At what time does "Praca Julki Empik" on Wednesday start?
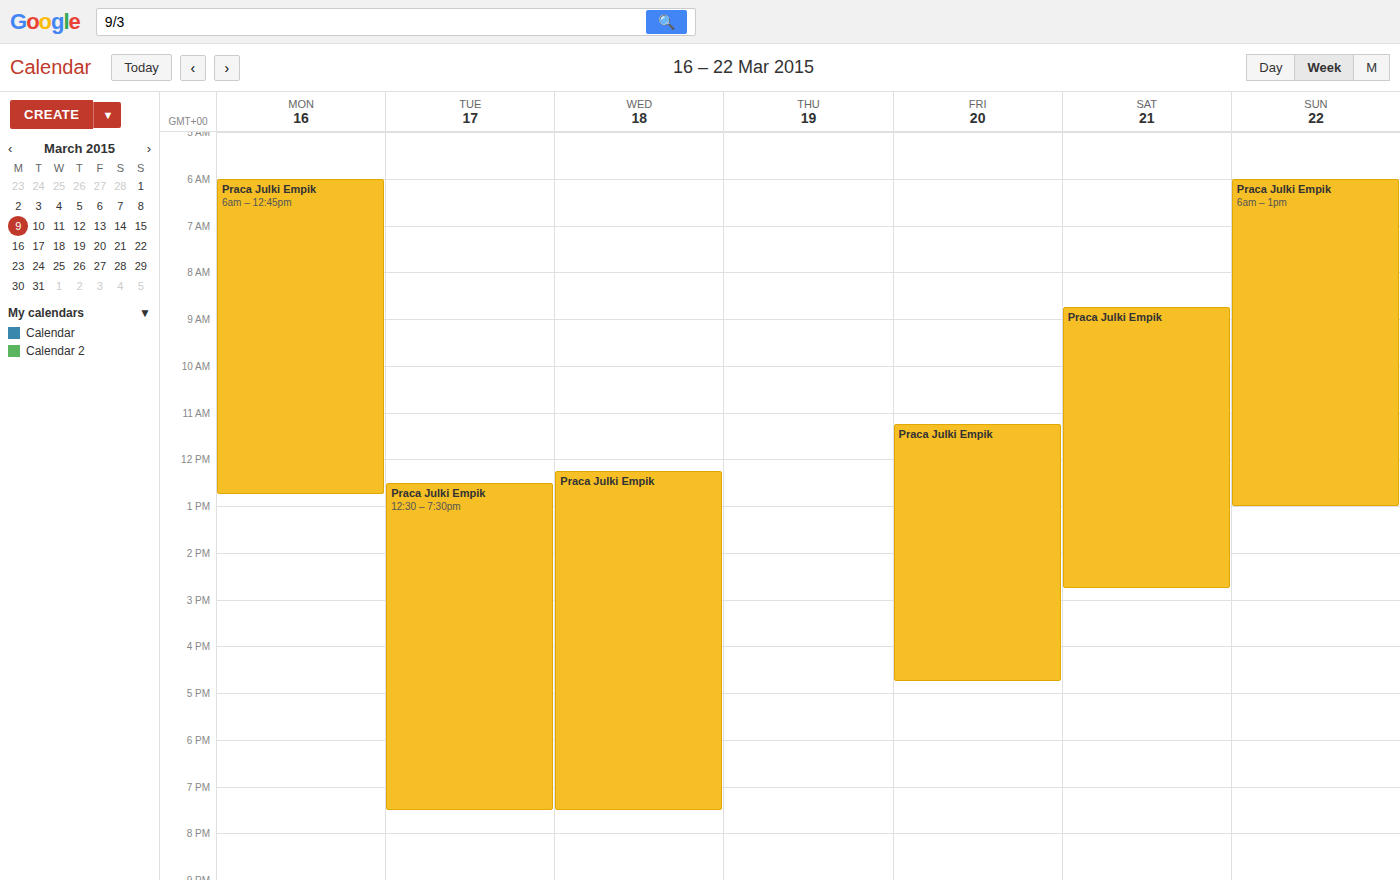
12:15 PM